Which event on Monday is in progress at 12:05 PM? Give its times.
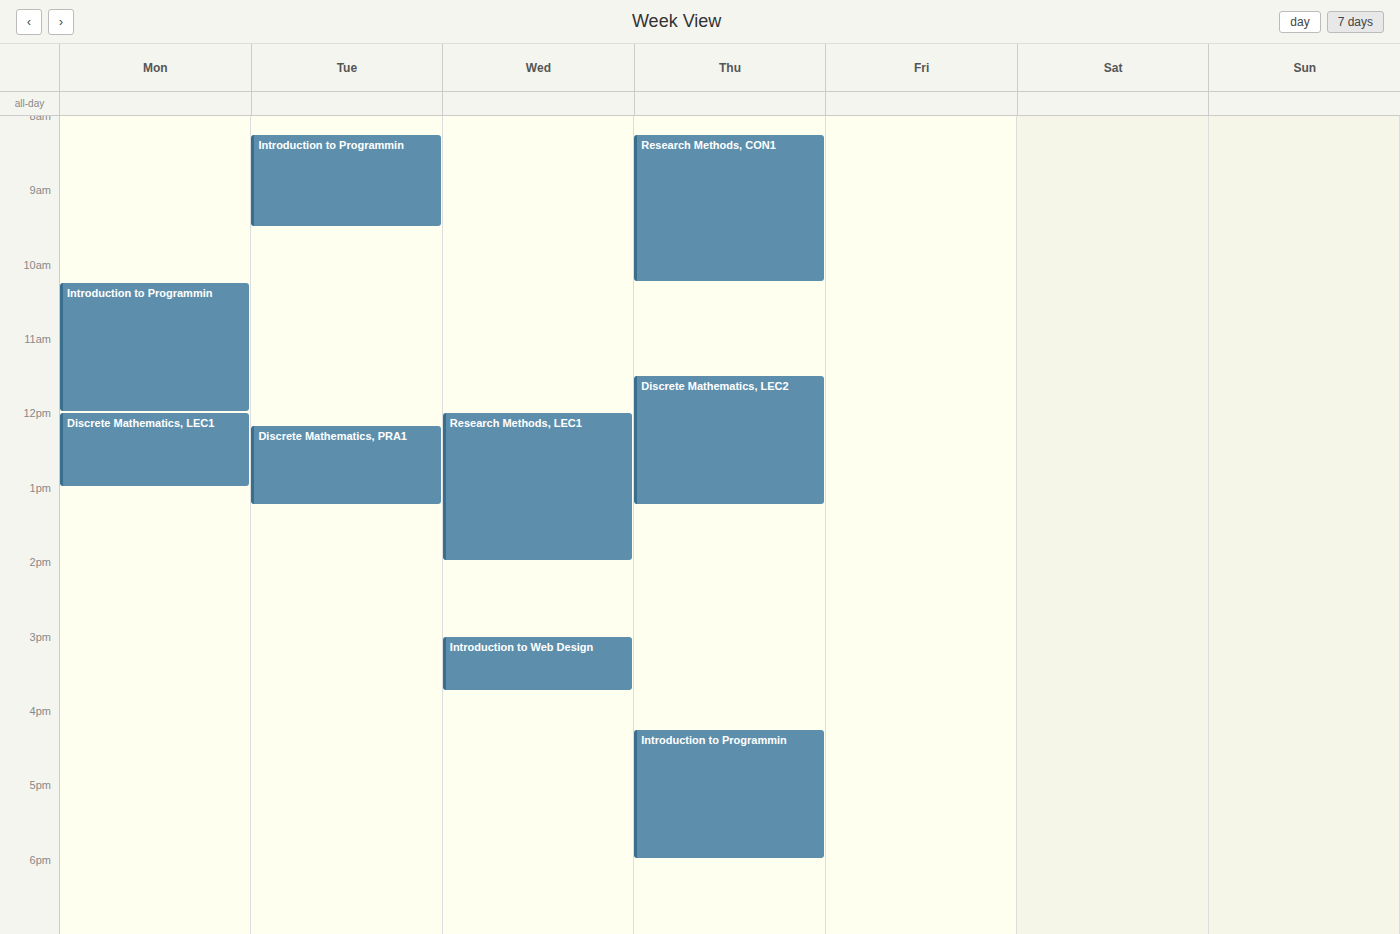
"Discrete Mathematics, LEC1", 12:00 PM to 1:00 PM